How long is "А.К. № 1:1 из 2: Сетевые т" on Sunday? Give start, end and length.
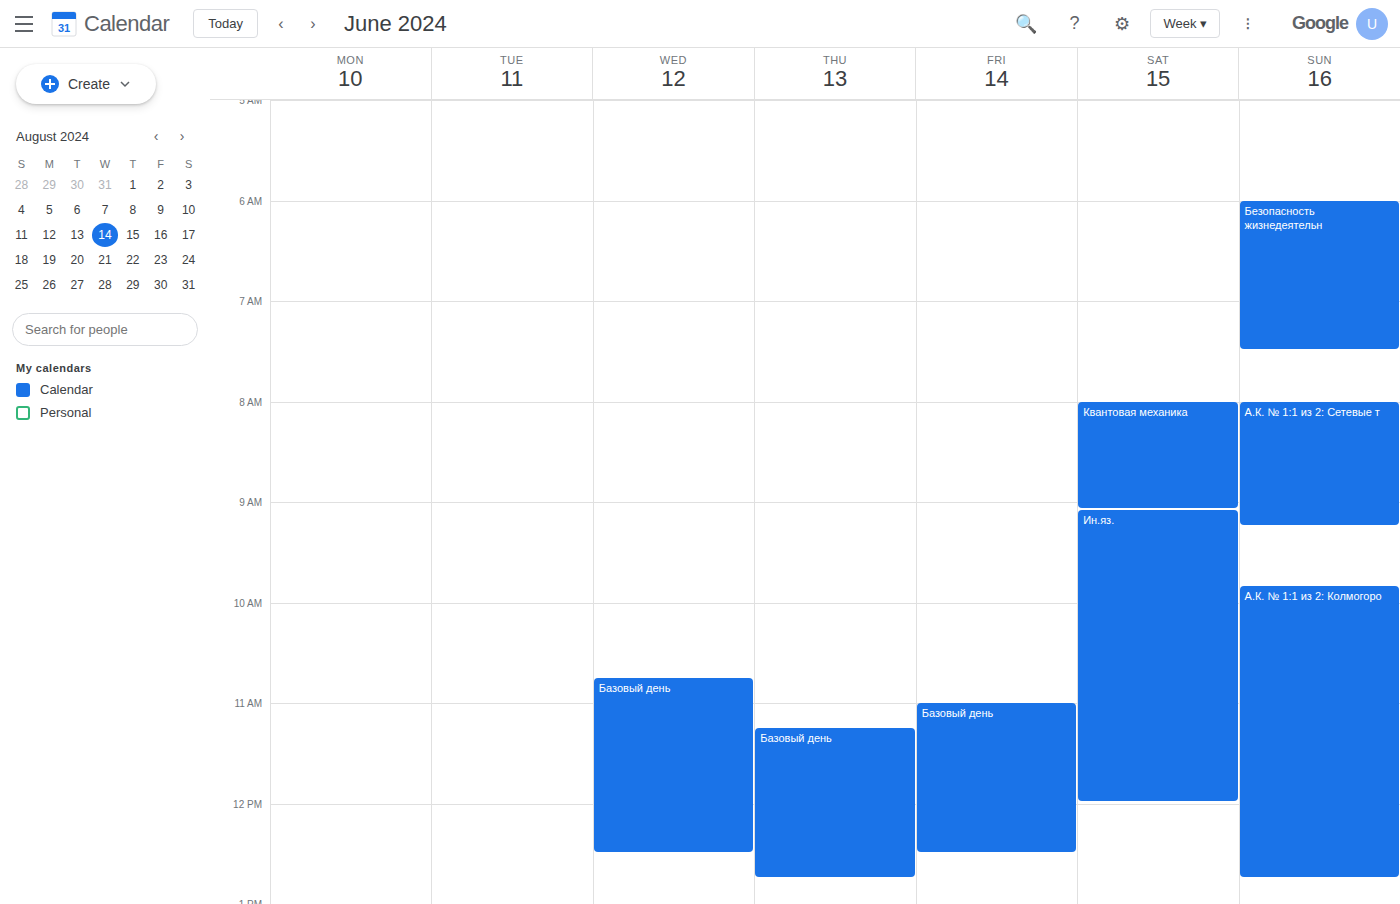
8:00 AM to 9:15 AM, 1 hour 15 minutes